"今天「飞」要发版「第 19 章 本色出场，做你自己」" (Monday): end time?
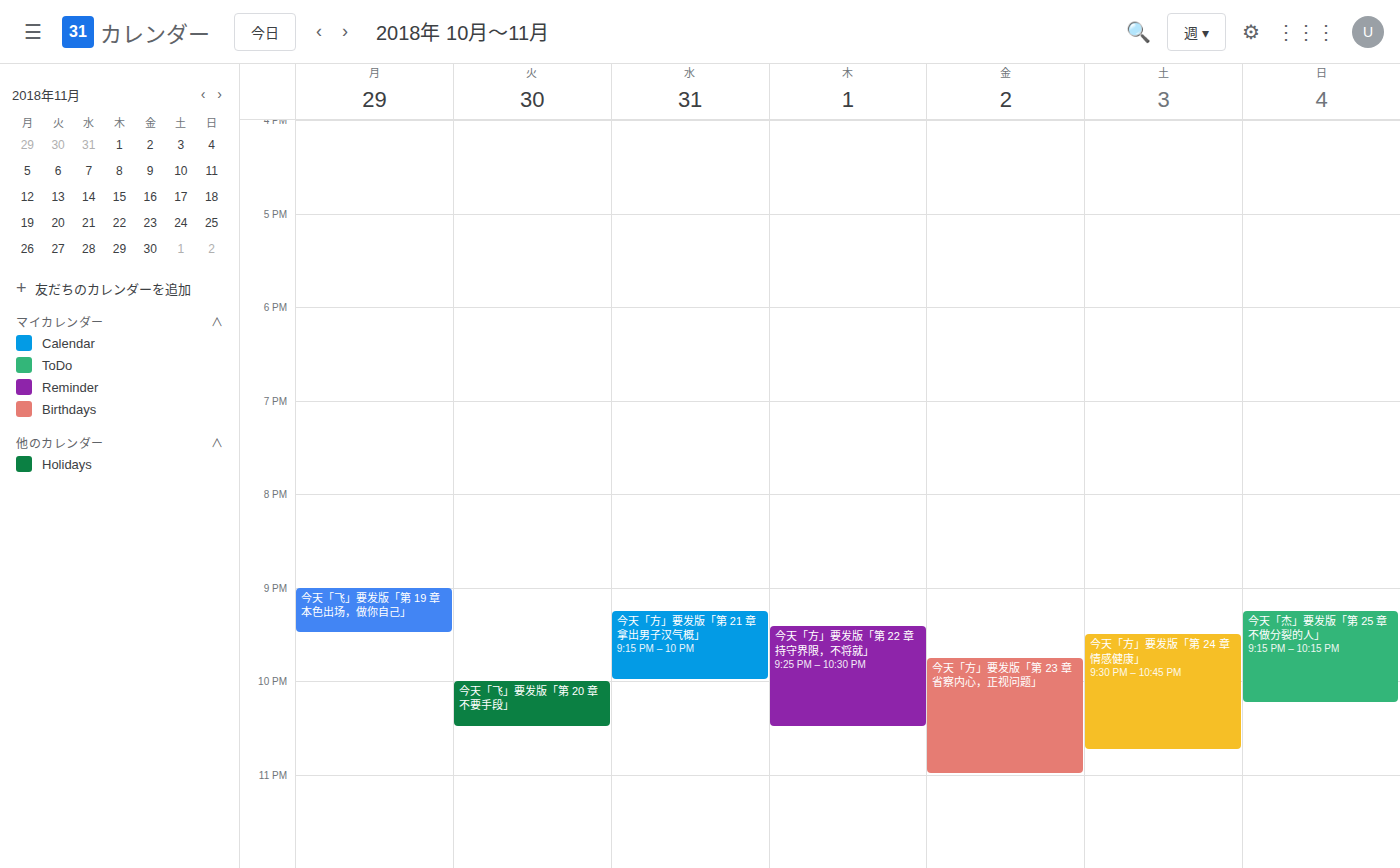
9:30 PM